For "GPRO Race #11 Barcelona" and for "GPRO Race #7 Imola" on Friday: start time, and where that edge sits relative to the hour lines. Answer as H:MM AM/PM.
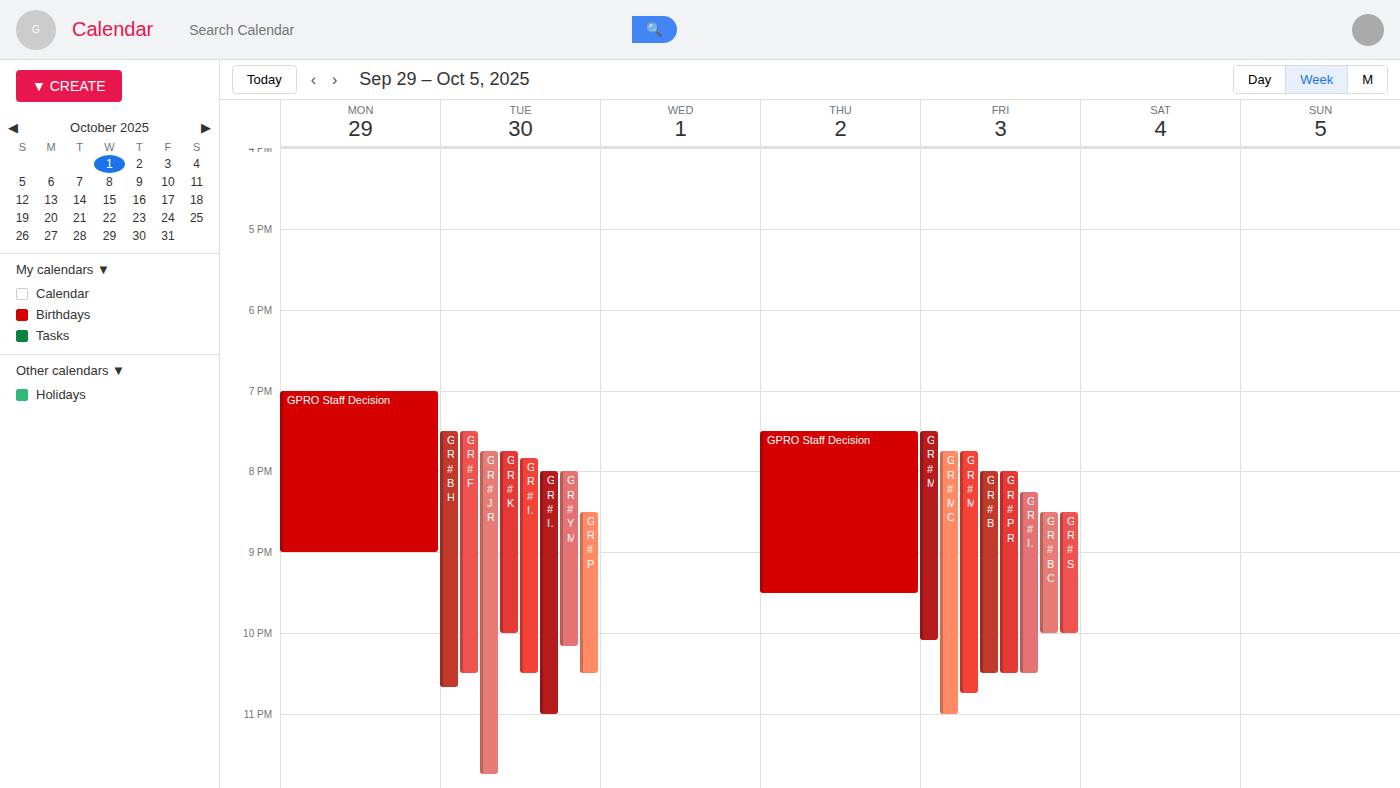
"GPRO Race #11 Barcelona": 8:00 PM, exactly on the 8 PM line. "GPRO Race #7 Imola": 8:15 PM, neither: a quarter of the way from the 8 PM line to the 9 PM line.